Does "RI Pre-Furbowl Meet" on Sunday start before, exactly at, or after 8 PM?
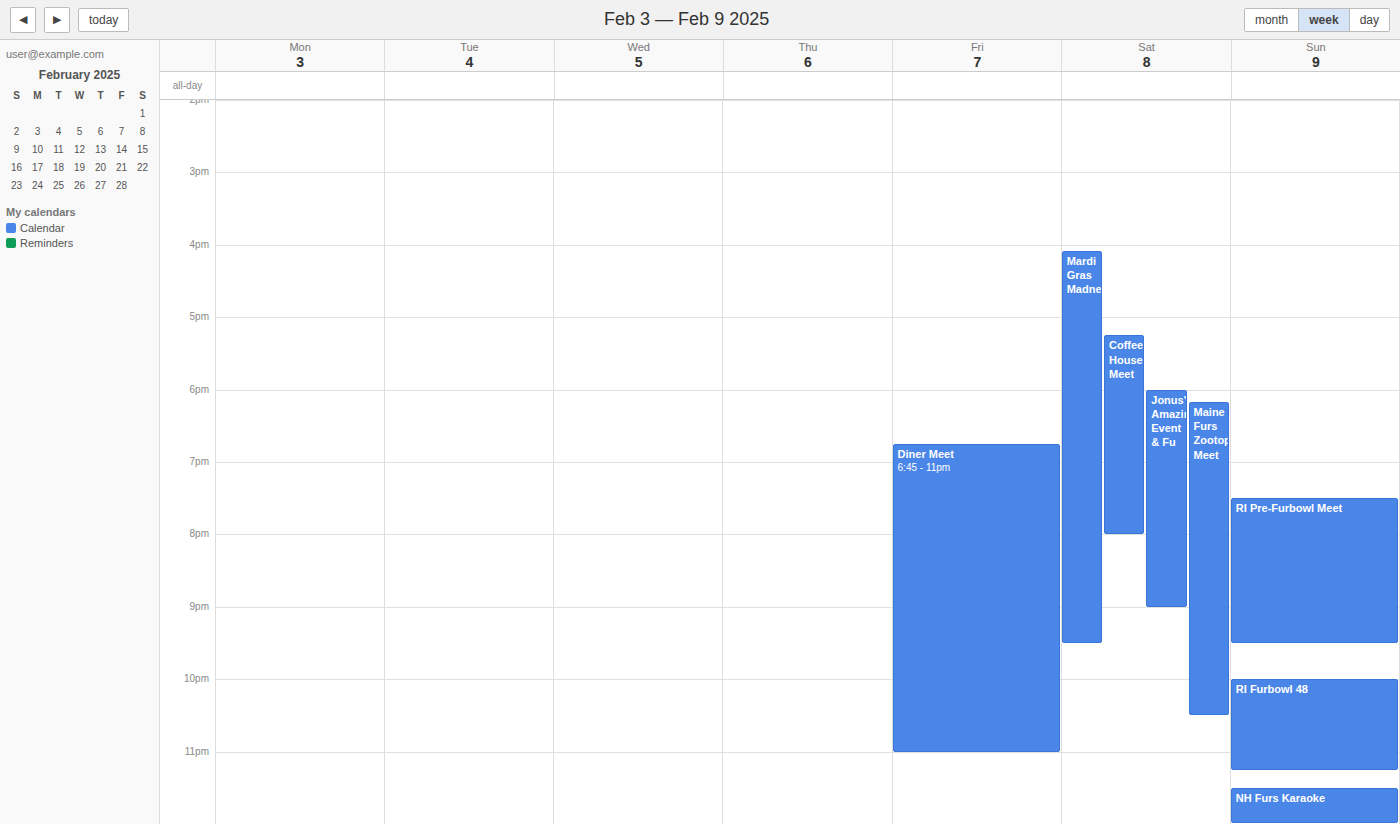
7:30 PM -- before 8 PM, 30 minutes above the 8 PM line.